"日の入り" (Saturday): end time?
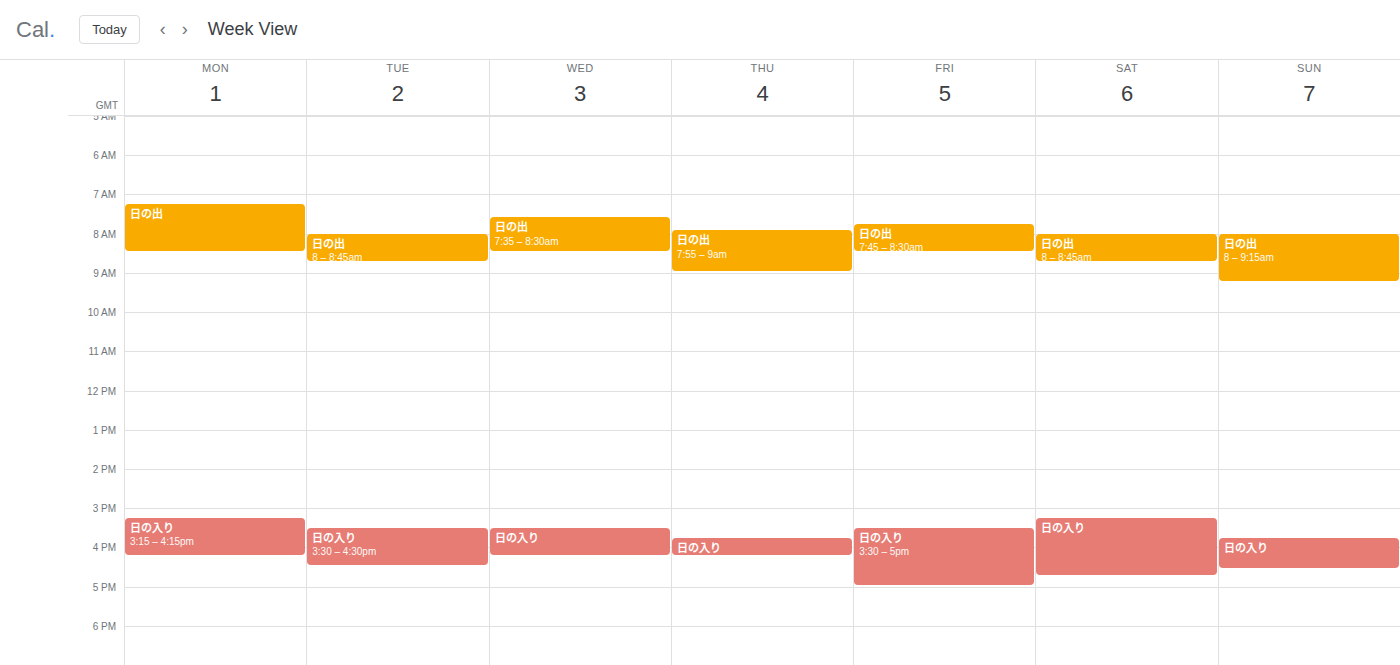
4:45 PM